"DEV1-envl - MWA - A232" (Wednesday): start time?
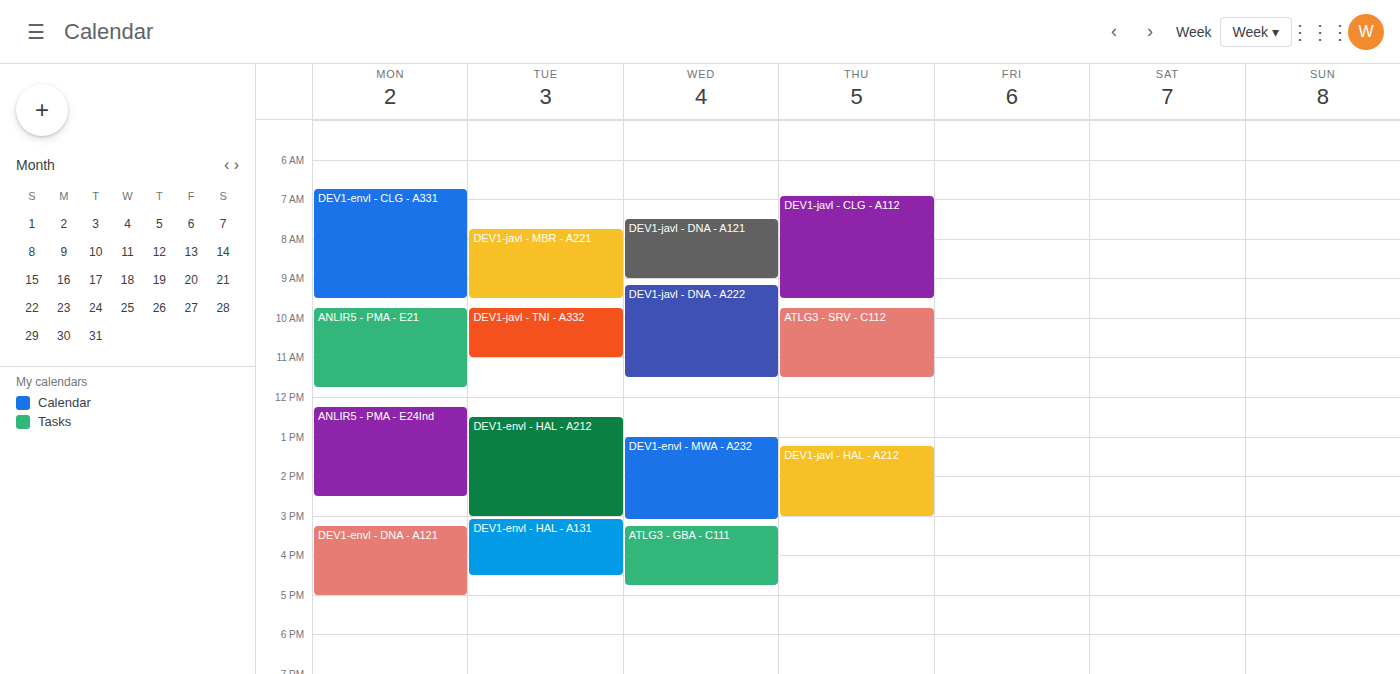
1:00 PM